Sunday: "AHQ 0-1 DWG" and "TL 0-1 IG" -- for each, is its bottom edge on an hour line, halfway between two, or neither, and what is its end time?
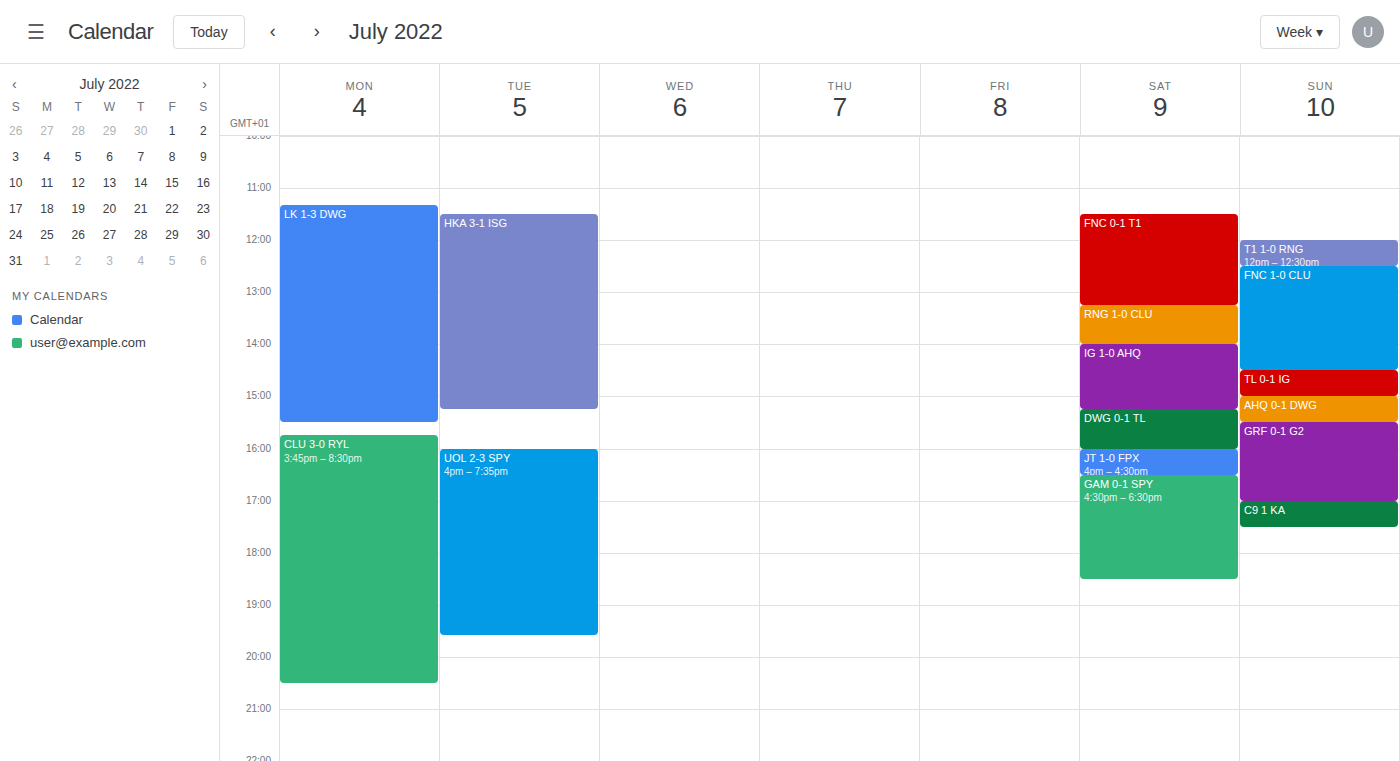
"AHQ 0-1 DWG": 3:30 PM, halfway between the 3 PM and 4 PM lines. "TL 0-1 IG": 3:00 PM, exactly on the 3 PM line.